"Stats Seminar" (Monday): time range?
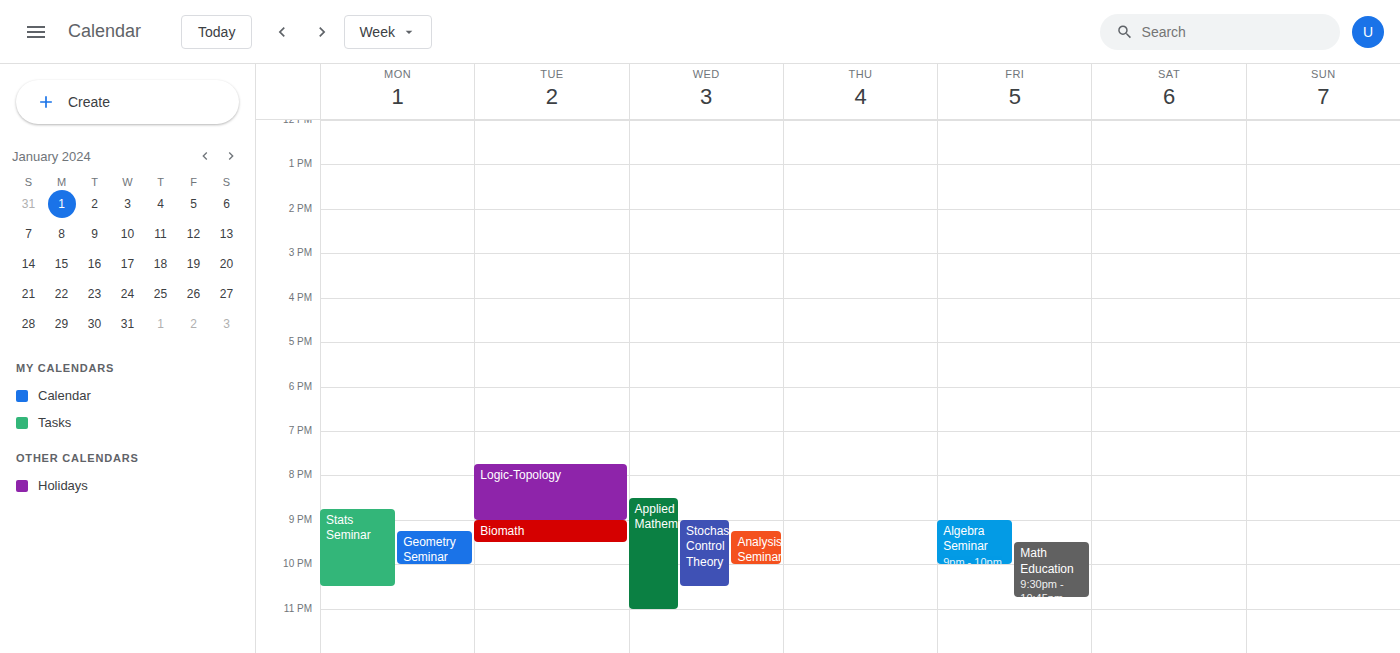
8:45 PM to 10:30 PM